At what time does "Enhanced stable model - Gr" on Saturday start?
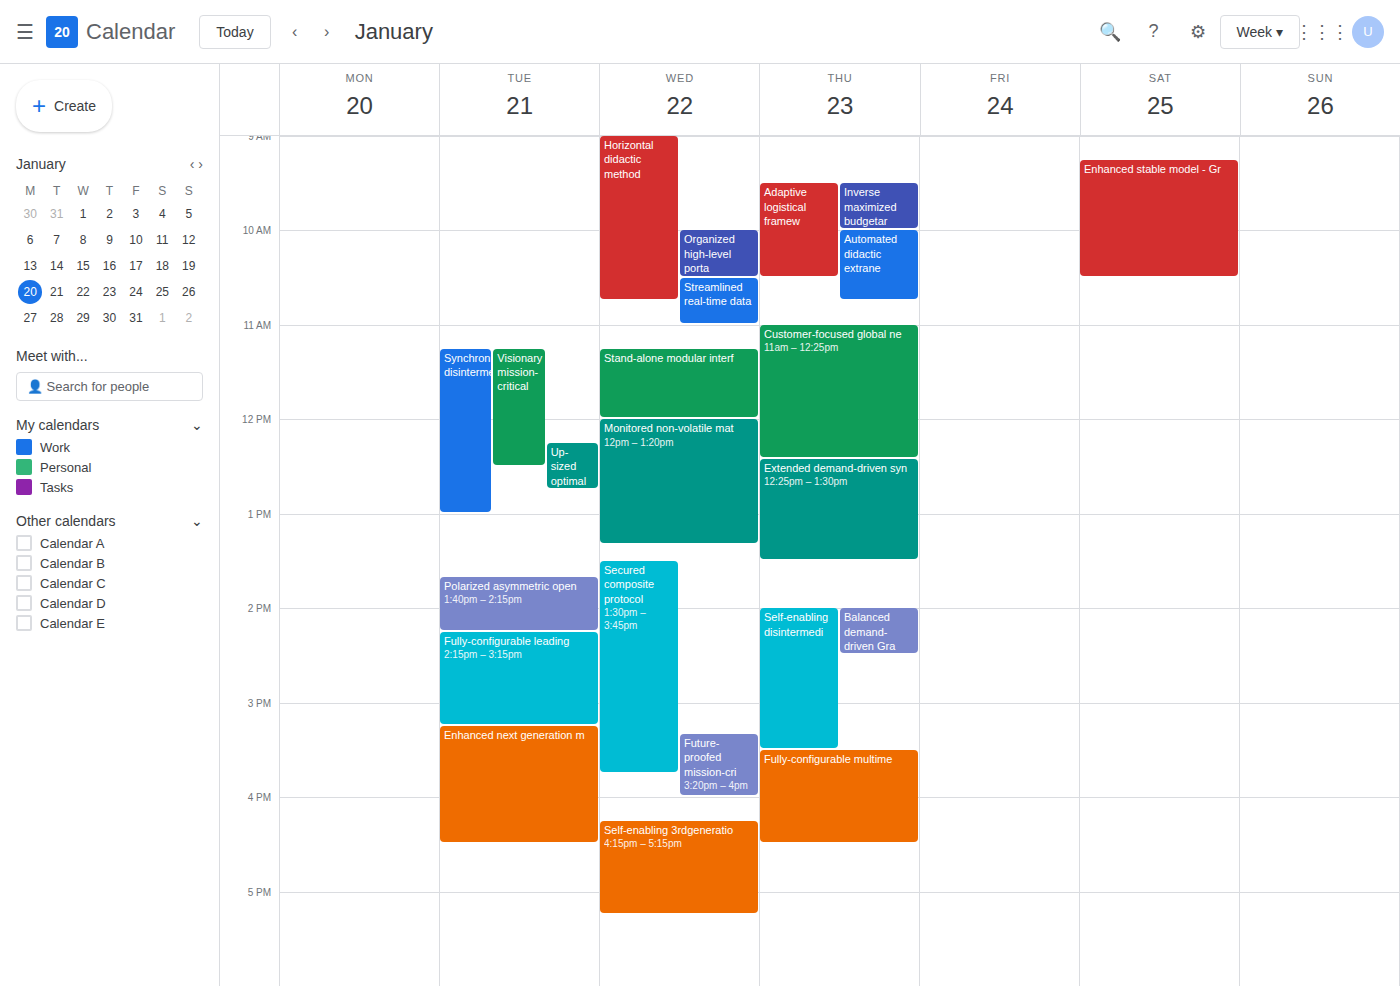
09:15